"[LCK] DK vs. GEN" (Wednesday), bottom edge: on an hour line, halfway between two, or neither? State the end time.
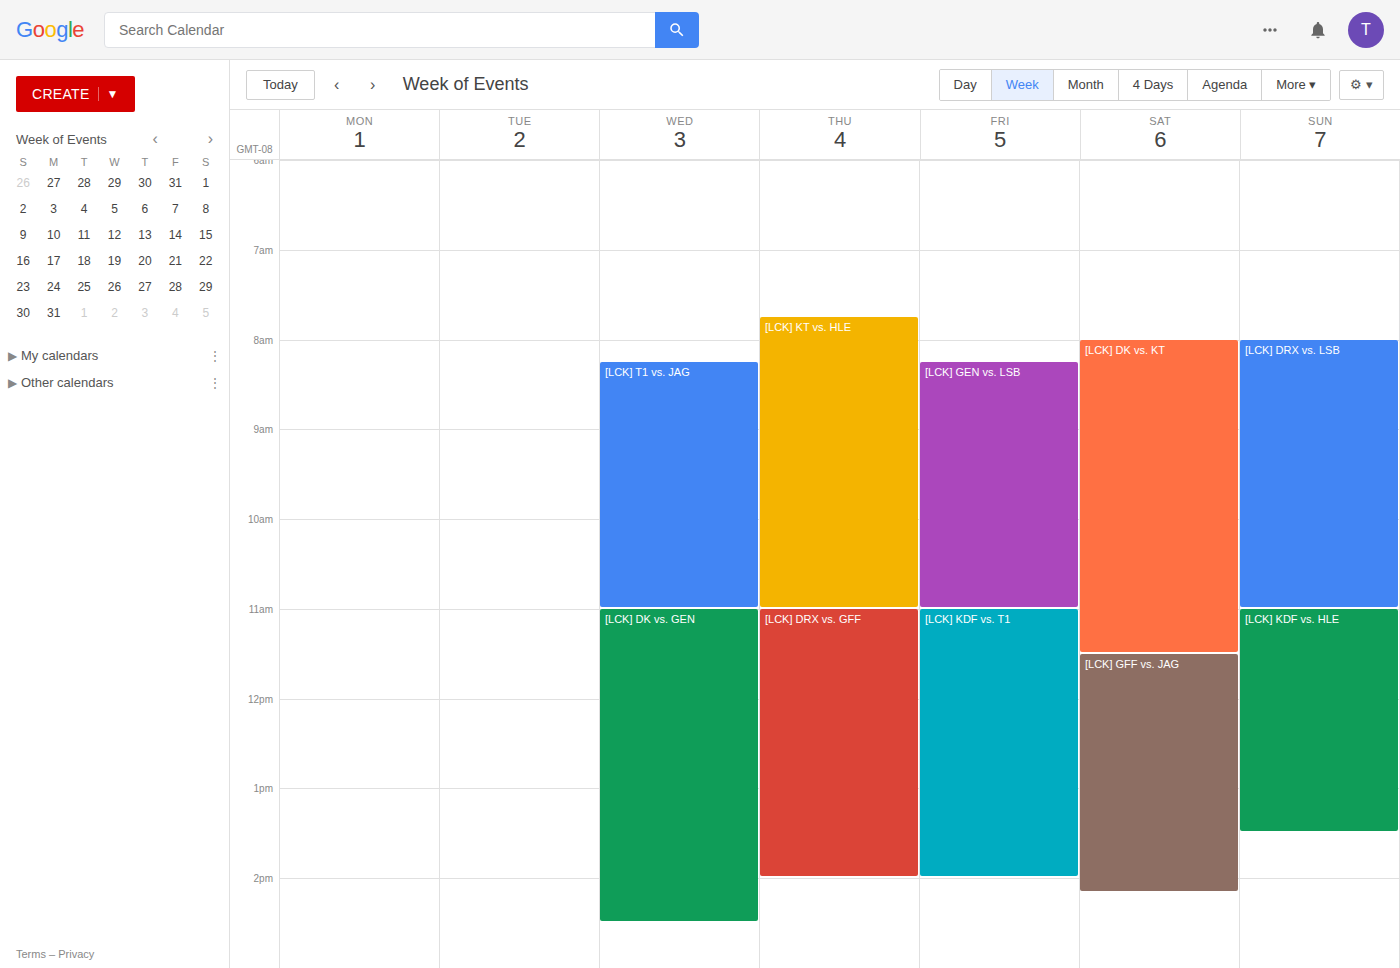
2:30 PM -- halfway between the 2 PM and 3 PM lines.